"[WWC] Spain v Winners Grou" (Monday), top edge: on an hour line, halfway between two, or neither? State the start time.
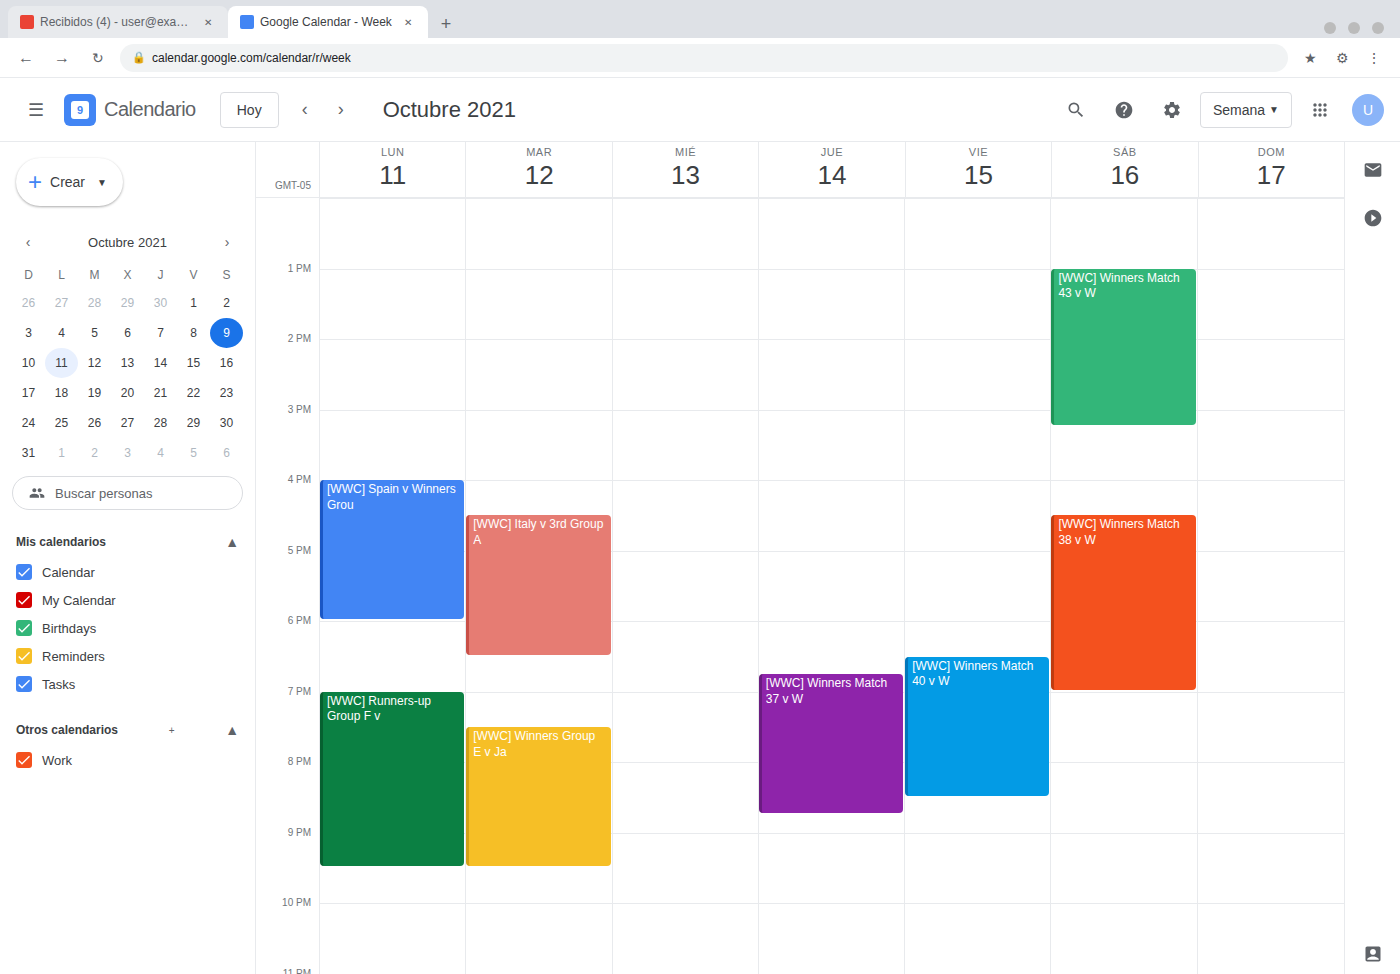
4:00 PM -- exactly on the 4 PM line.